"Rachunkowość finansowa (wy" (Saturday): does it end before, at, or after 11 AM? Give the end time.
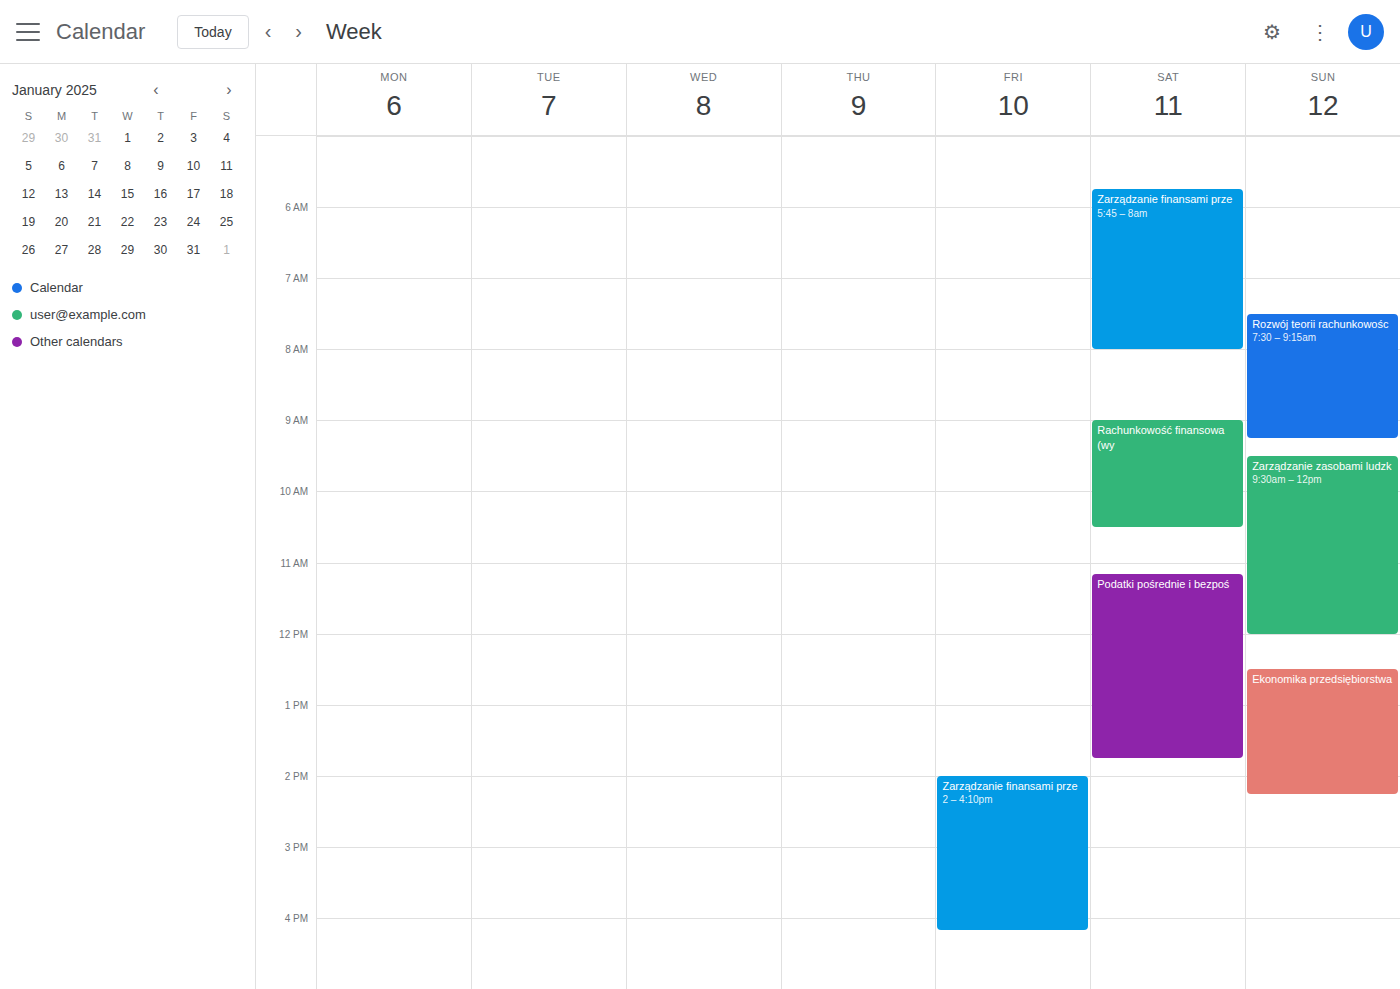
10:30 AM -- before 11 AM, 30 minutes above the 11 AM line.